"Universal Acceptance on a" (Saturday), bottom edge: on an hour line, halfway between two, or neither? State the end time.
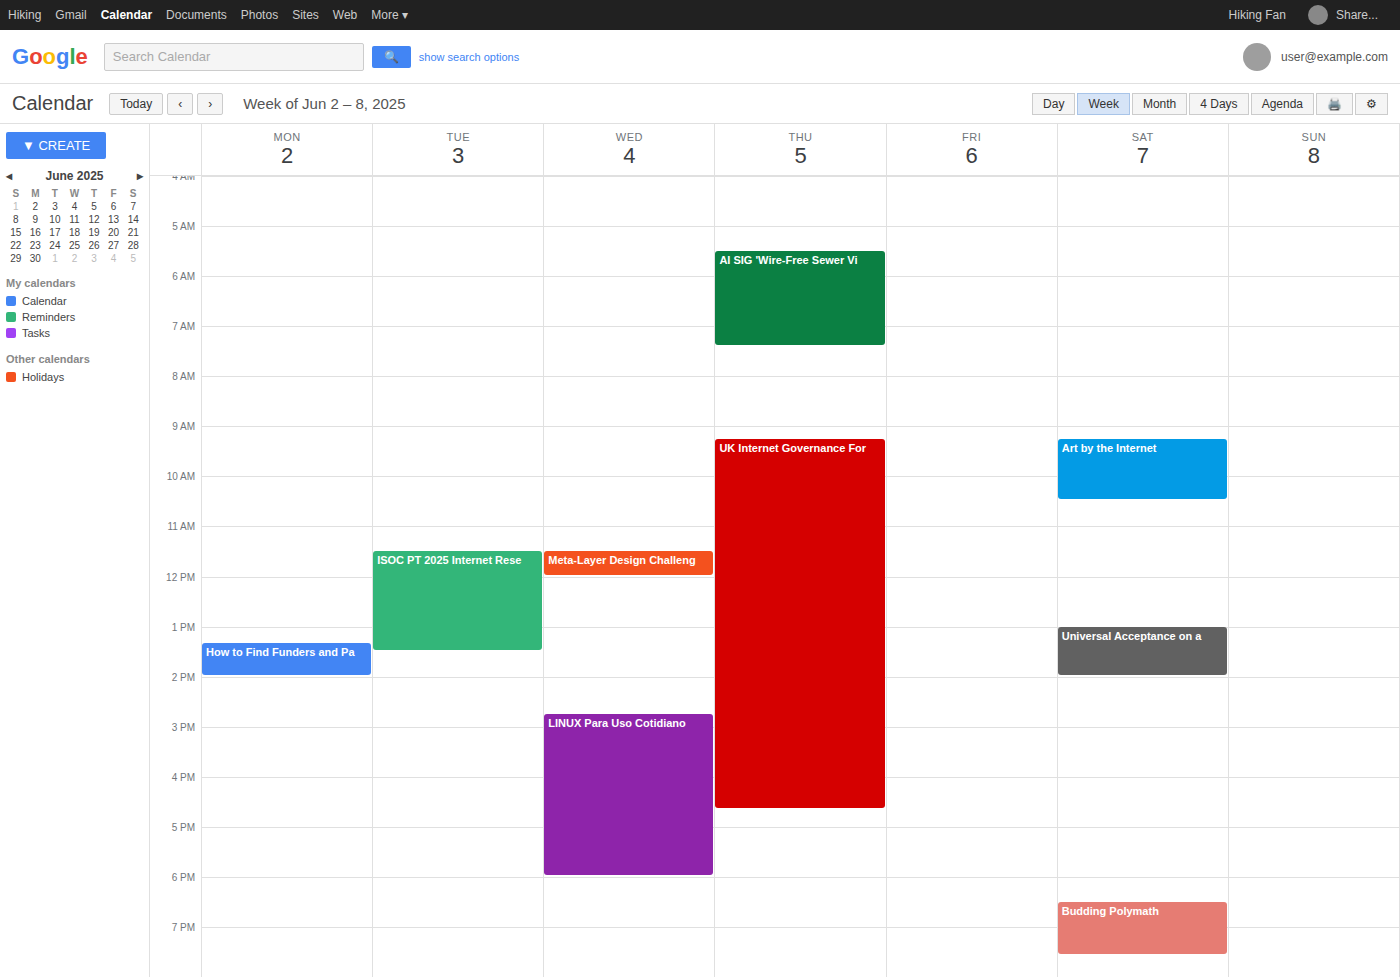
2:00 PM -- exactly on the 2 PM line.